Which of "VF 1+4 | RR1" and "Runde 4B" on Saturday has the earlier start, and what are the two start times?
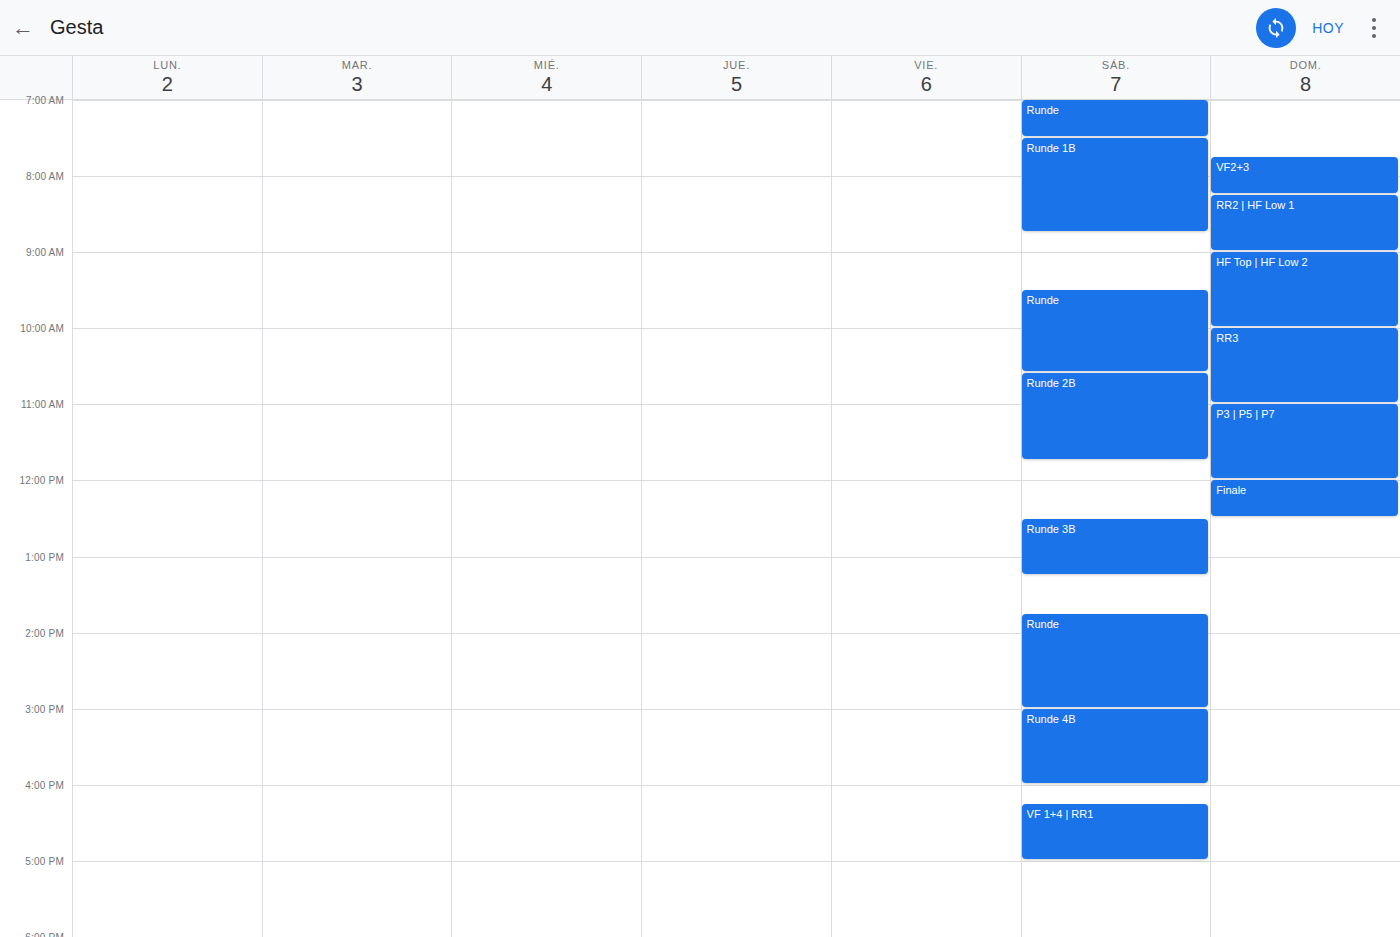
"Runde 4B" 3:00 PM; "VF 1+4 | RR1" 4:15 PM.